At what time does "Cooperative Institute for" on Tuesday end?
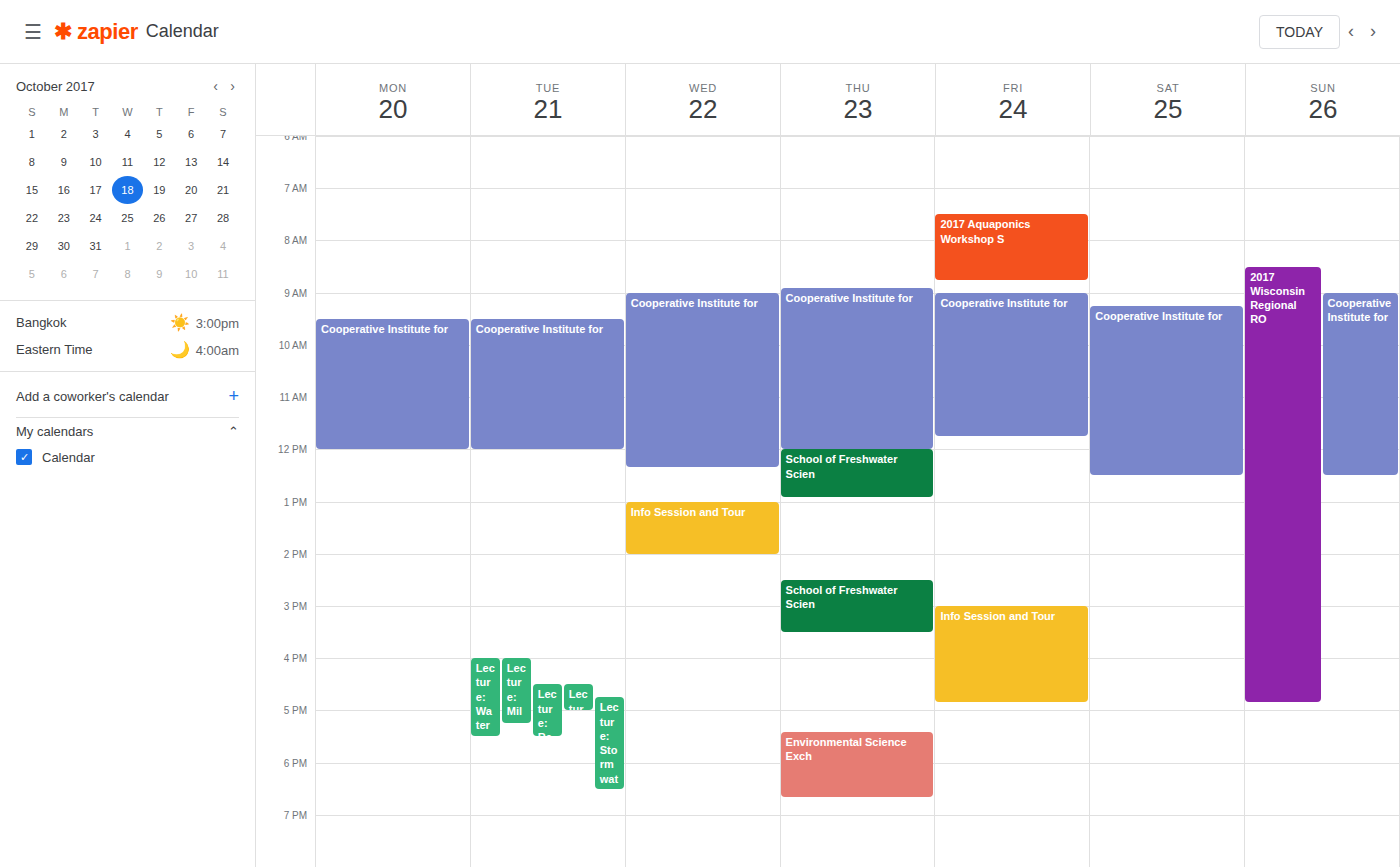
12:00